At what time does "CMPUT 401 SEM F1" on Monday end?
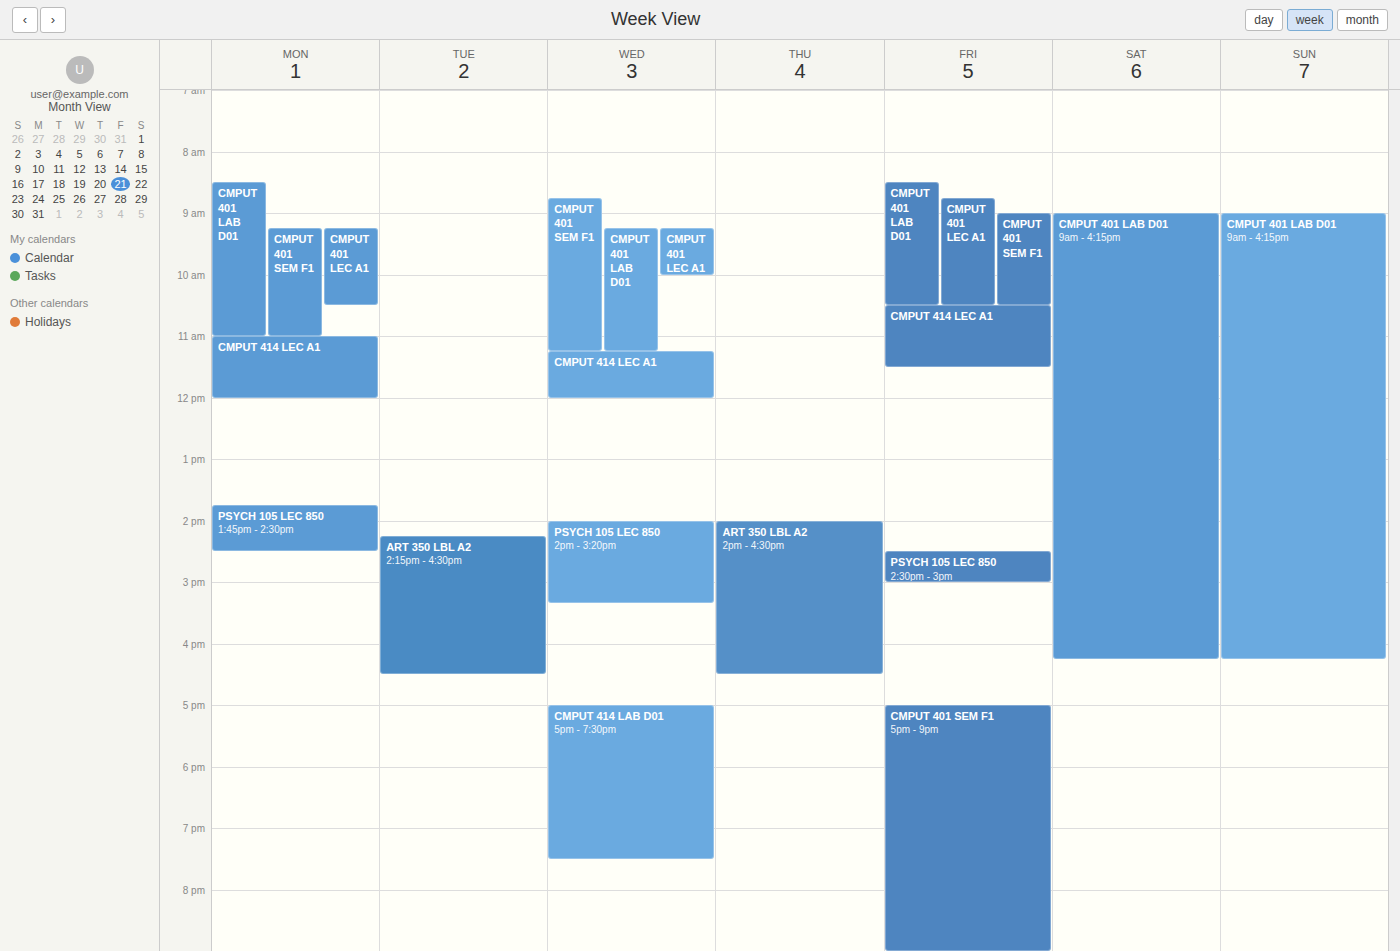
11:00 AM